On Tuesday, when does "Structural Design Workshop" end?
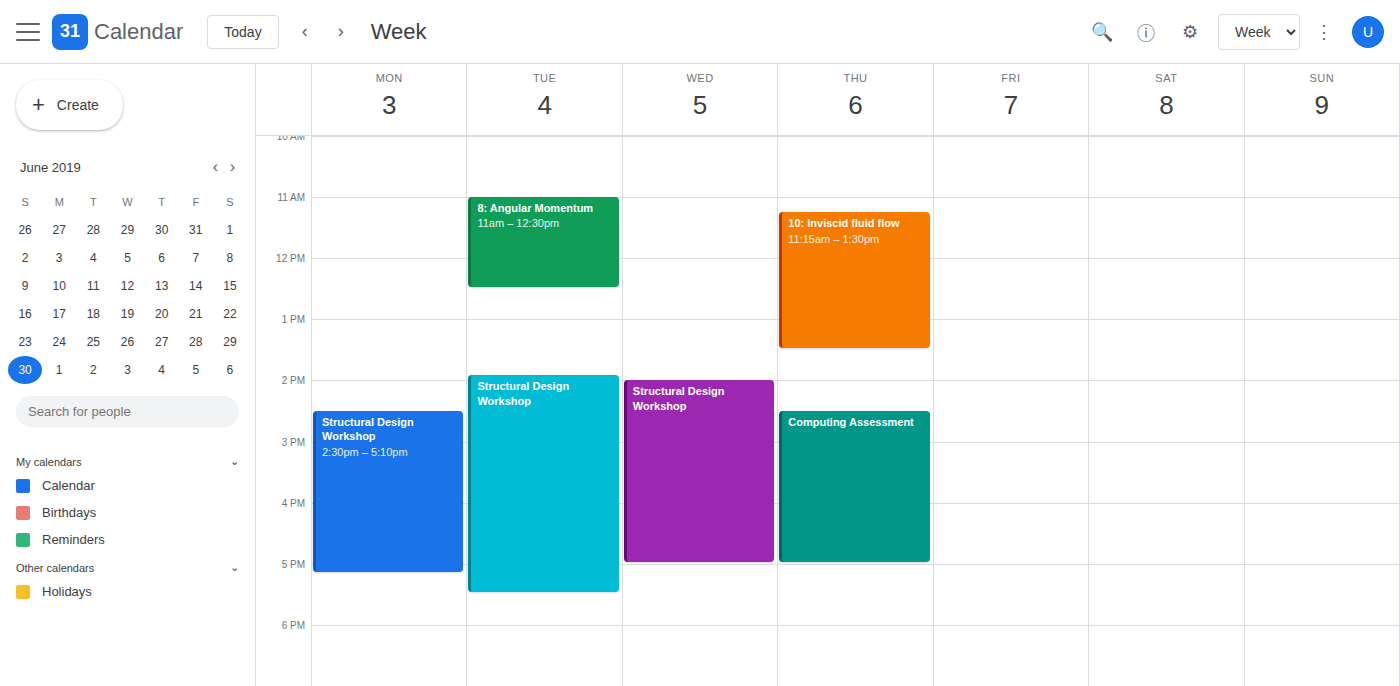
5:30 PM